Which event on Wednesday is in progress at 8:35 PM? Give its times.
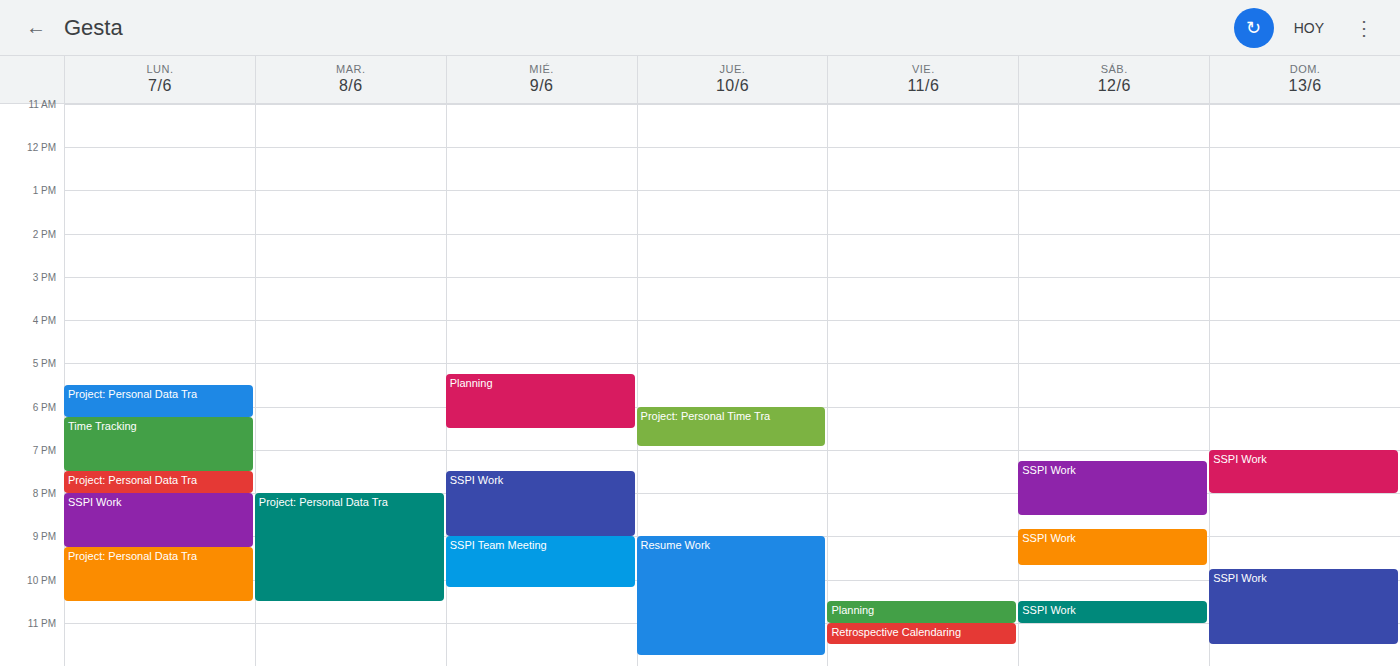
"SSPI Work", 7:30 PM to 9:00 PM